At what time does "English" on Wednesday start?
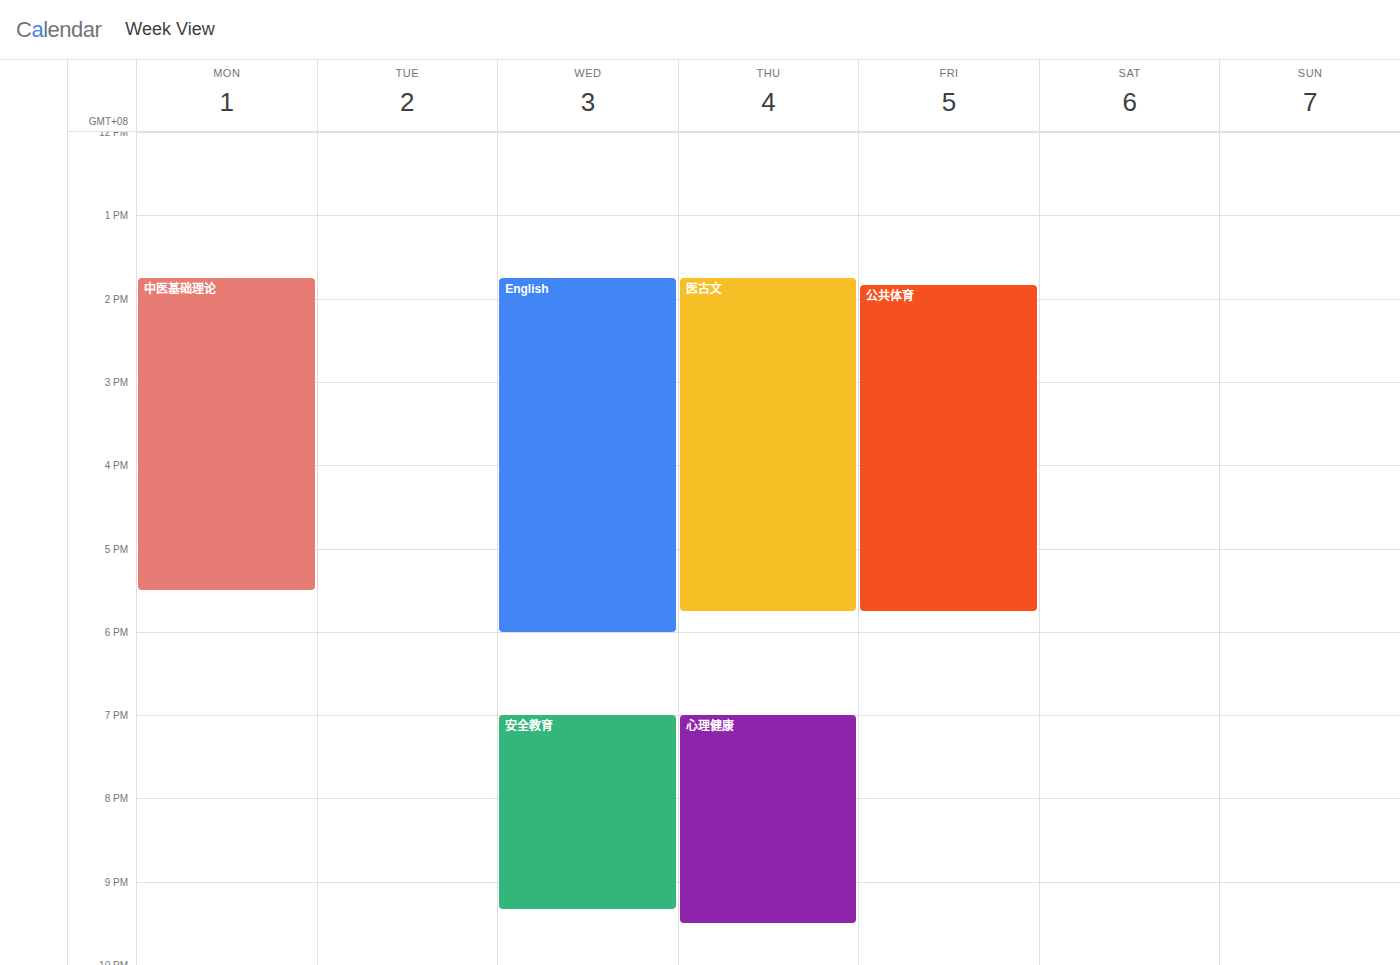
13:45